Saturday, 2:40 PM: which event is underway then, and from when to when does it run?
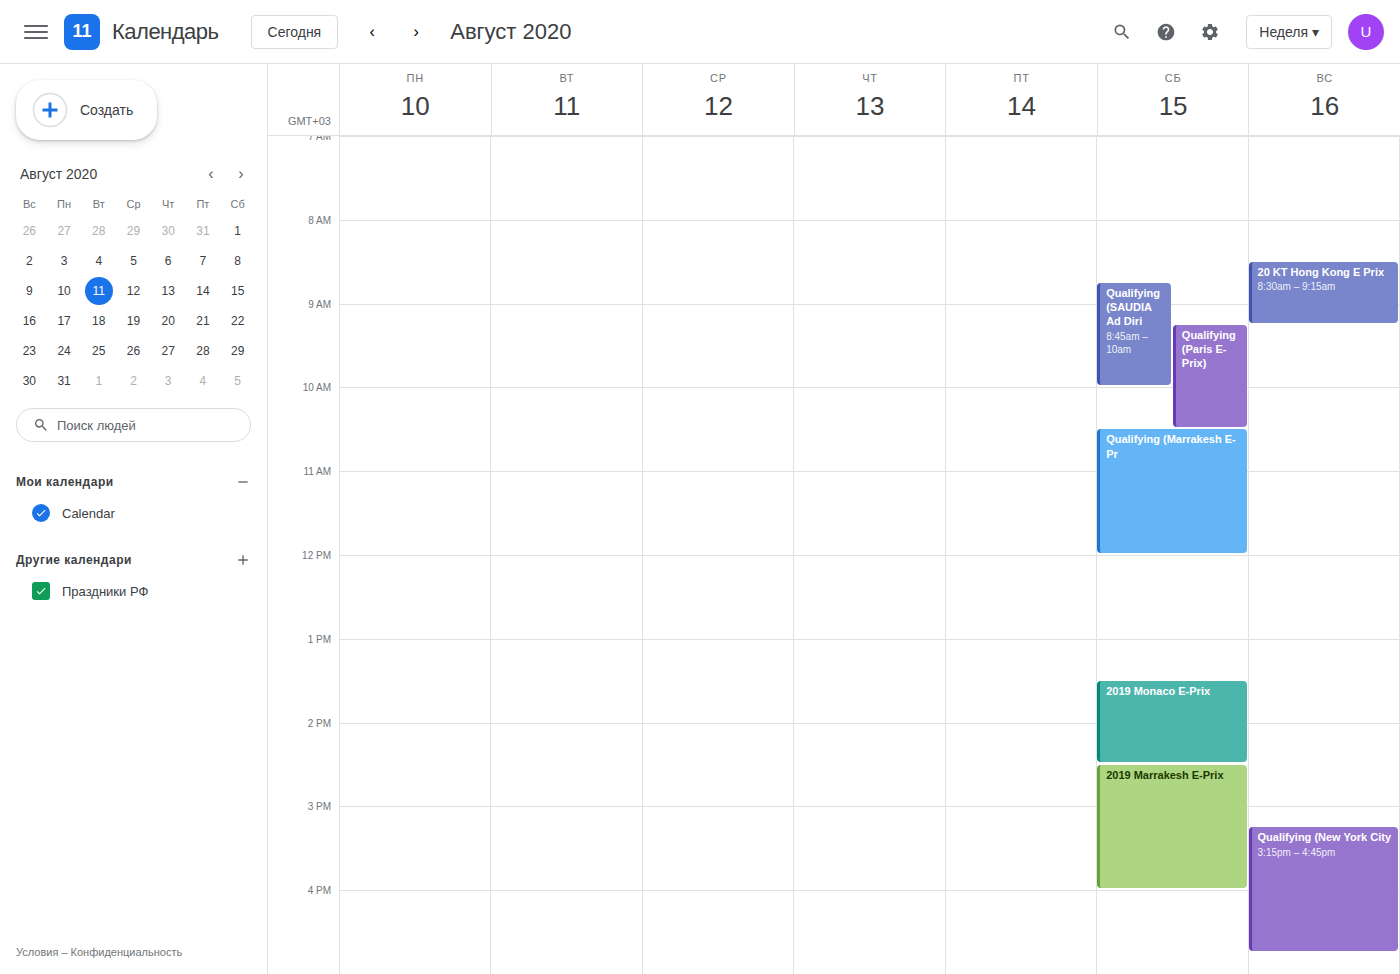
"2019 Marrakesh E-Prix", 2:30 PM to 4:00 PM